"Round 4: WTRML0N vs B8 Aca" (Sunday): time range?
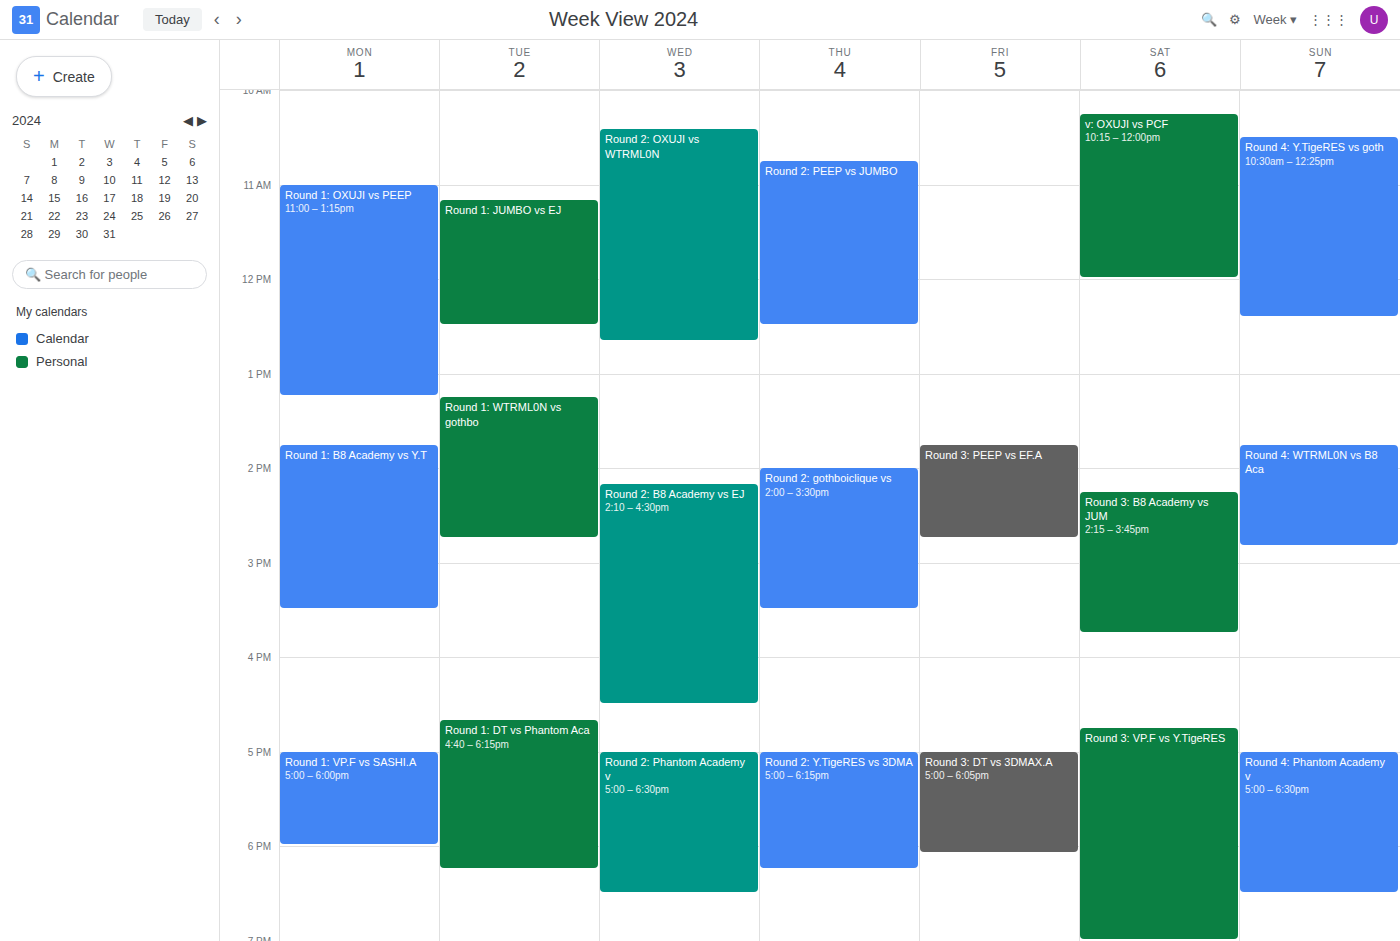
1:45 PM to 2:50 PM